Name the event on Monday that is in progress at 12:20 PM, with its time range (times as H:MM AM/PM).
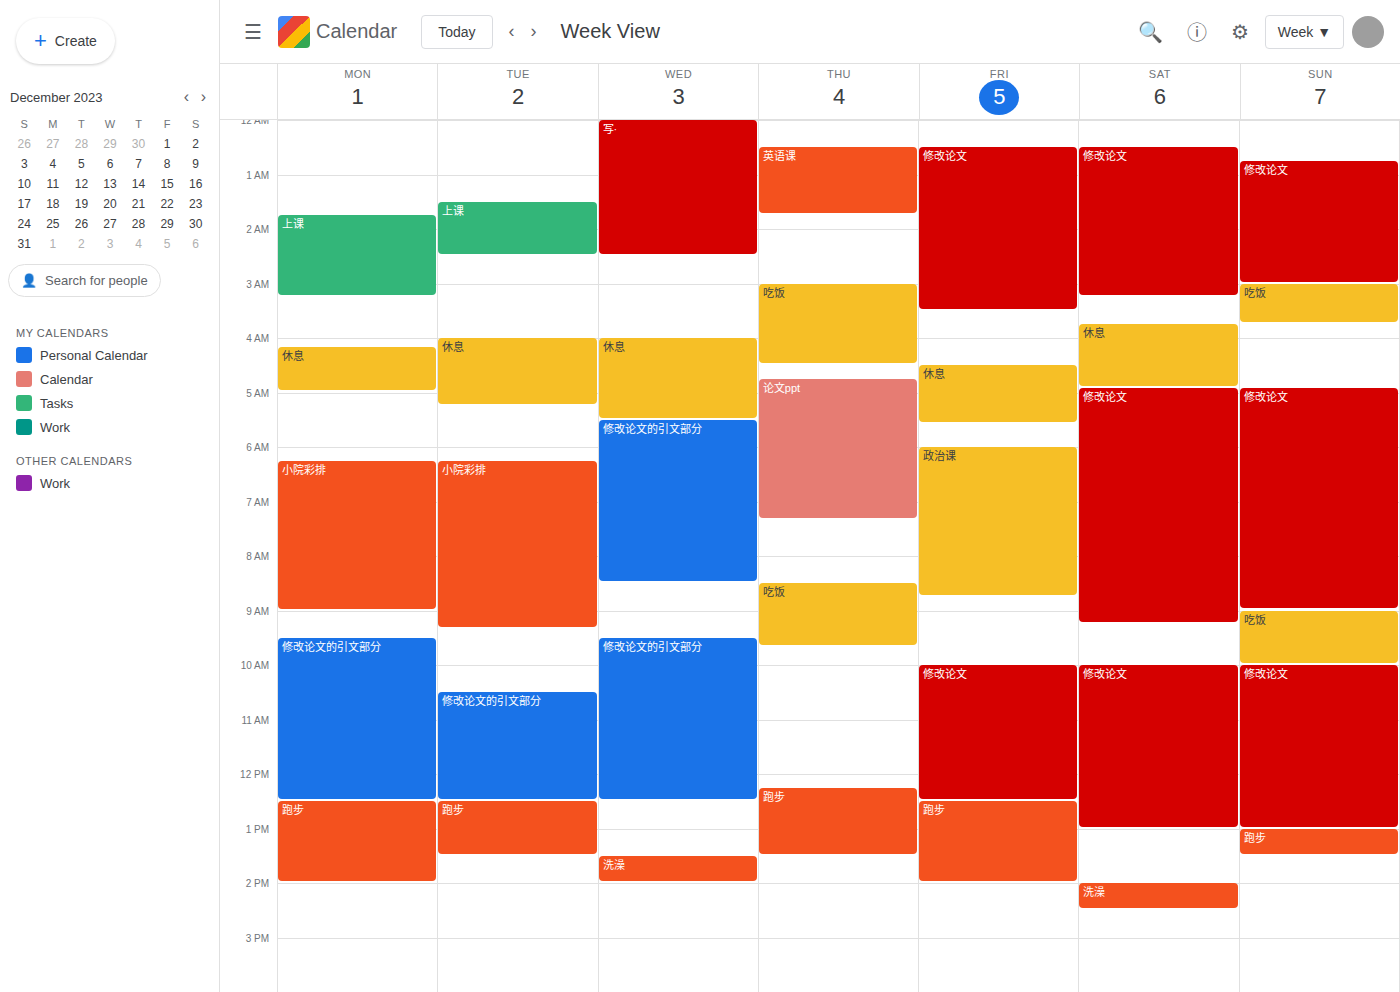
"修改论文的引文部分", 9:30 AM to 12:30 PM